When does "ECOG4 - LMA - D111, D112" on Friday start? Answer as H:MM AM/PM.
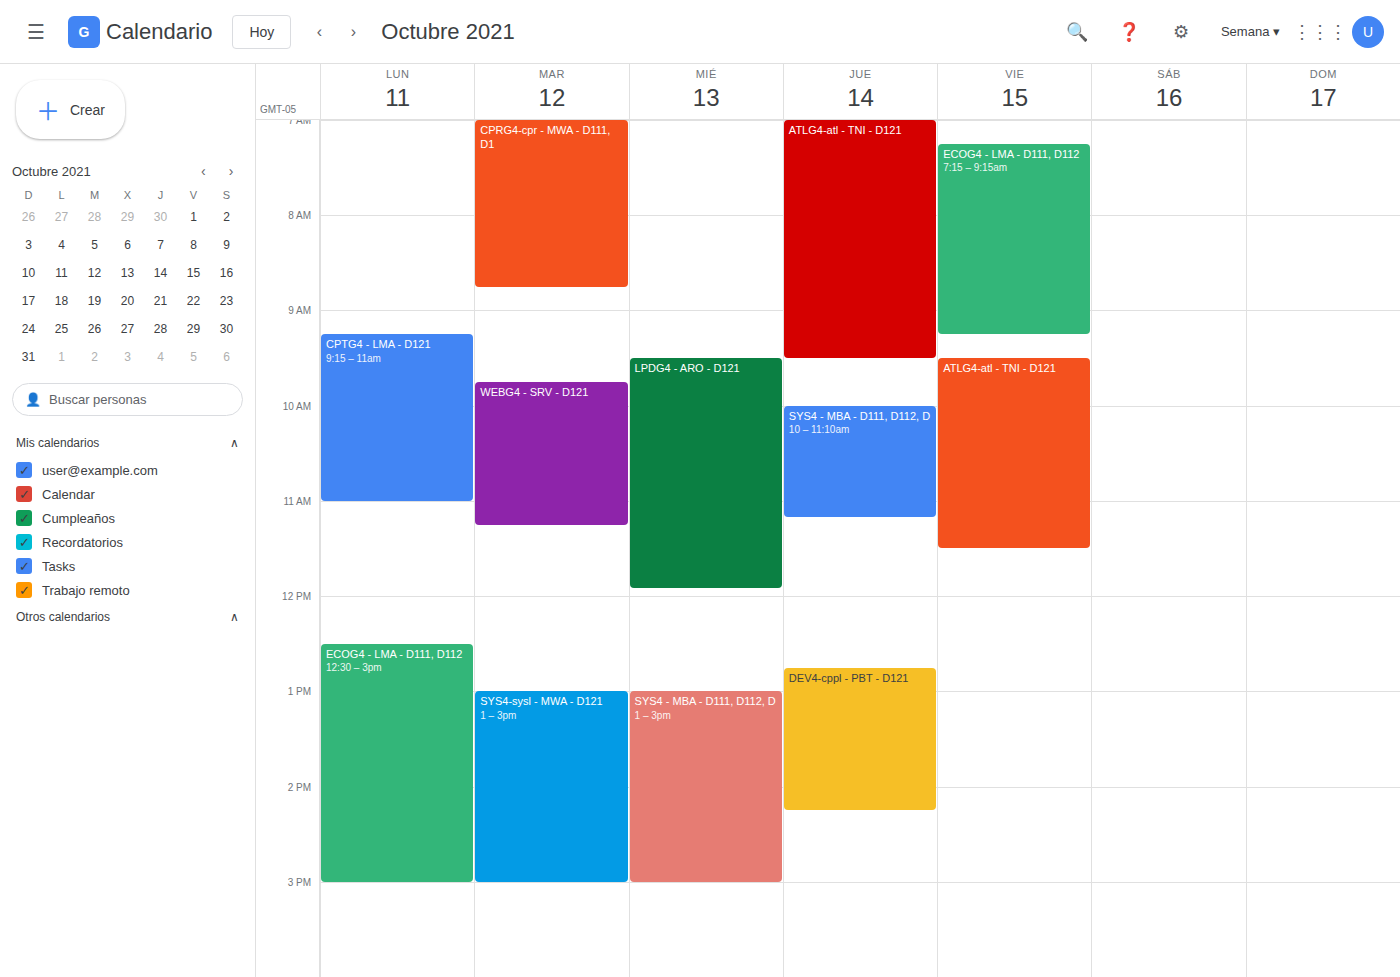
7:15 AM